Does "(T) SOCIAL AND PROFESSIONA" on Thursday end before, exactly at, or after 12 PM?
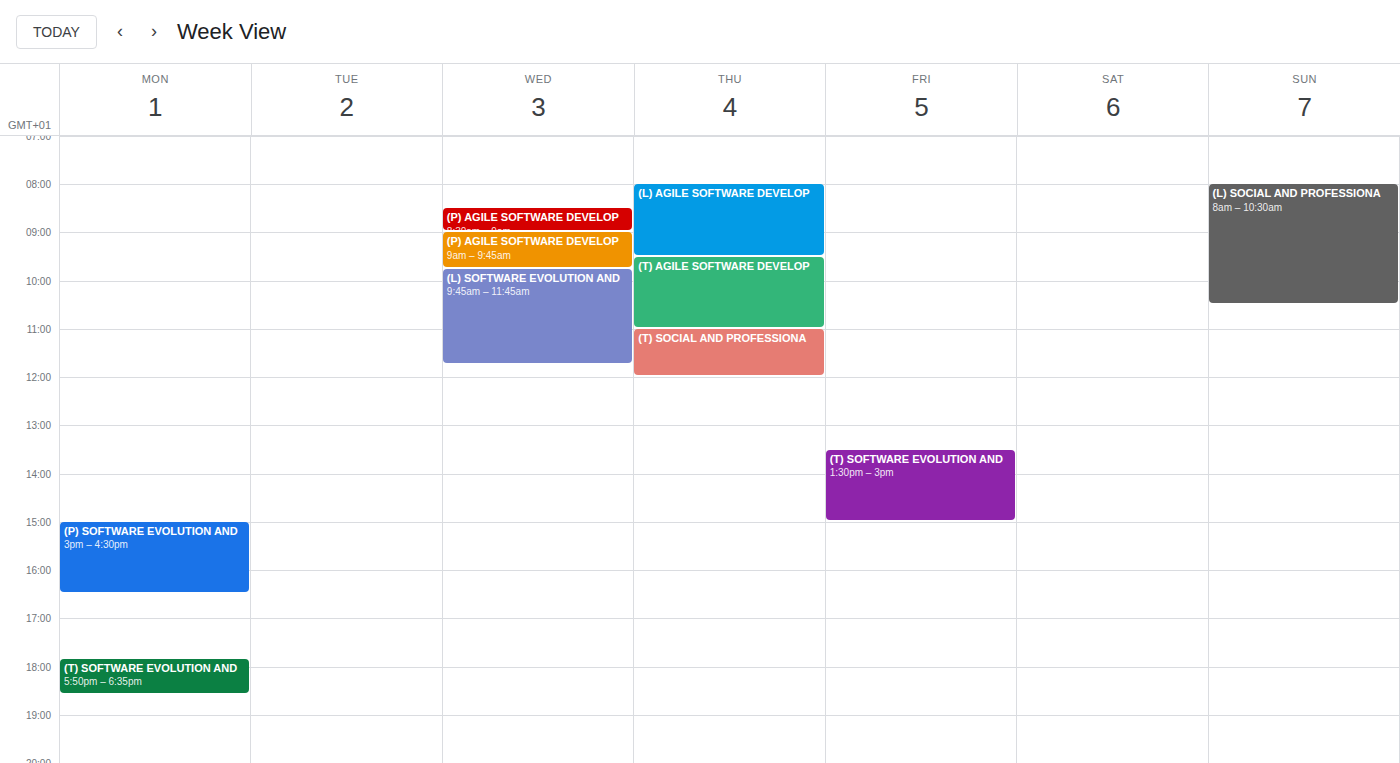
12:00 PM -- exactly at 12 PM, on the 12 PM line.